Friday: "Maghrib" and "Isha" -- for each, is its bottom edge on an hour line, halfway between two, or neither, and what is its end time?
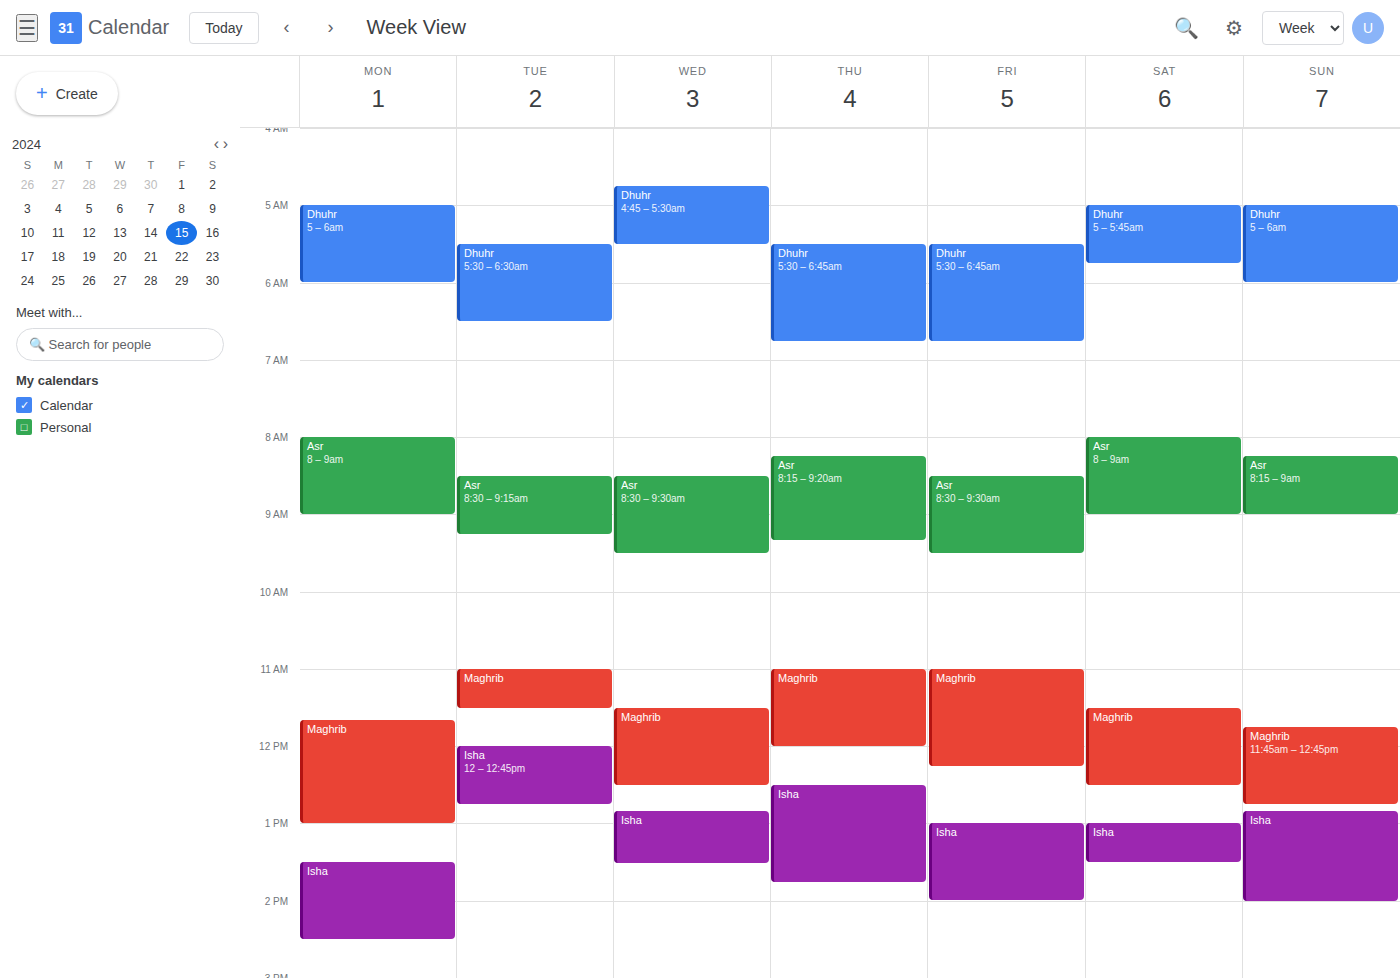
"Maghrib": 12:15 PM, neither: a quarter of the way from the 12 PM line to the 1 PM line. "Isha": 2:00 PM, exactly on the 2 PM line.